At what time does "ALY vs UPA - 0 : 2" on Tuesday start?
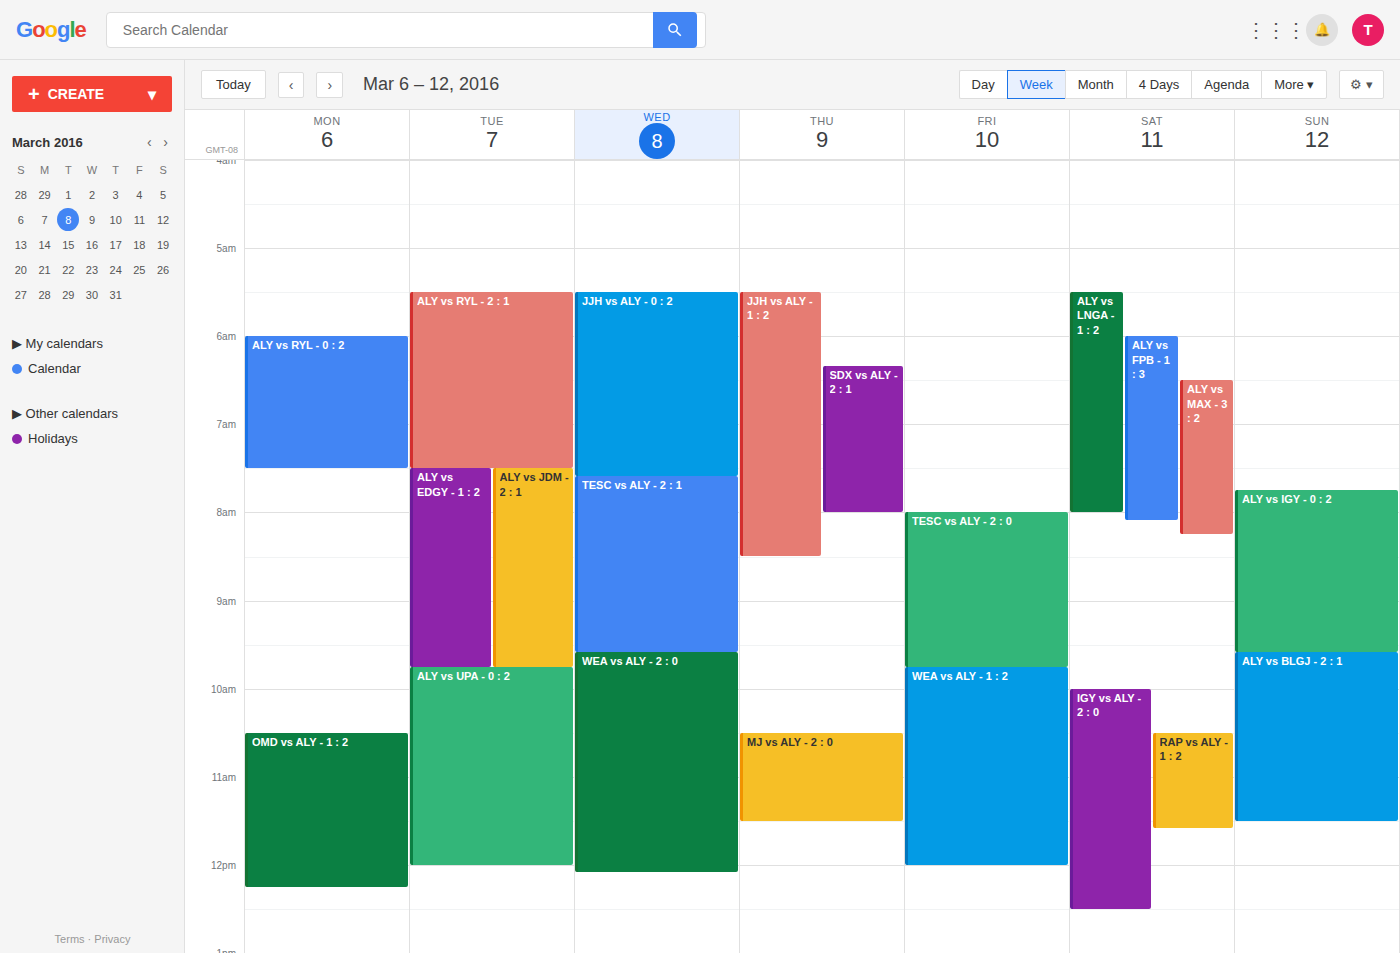
9:45 AM